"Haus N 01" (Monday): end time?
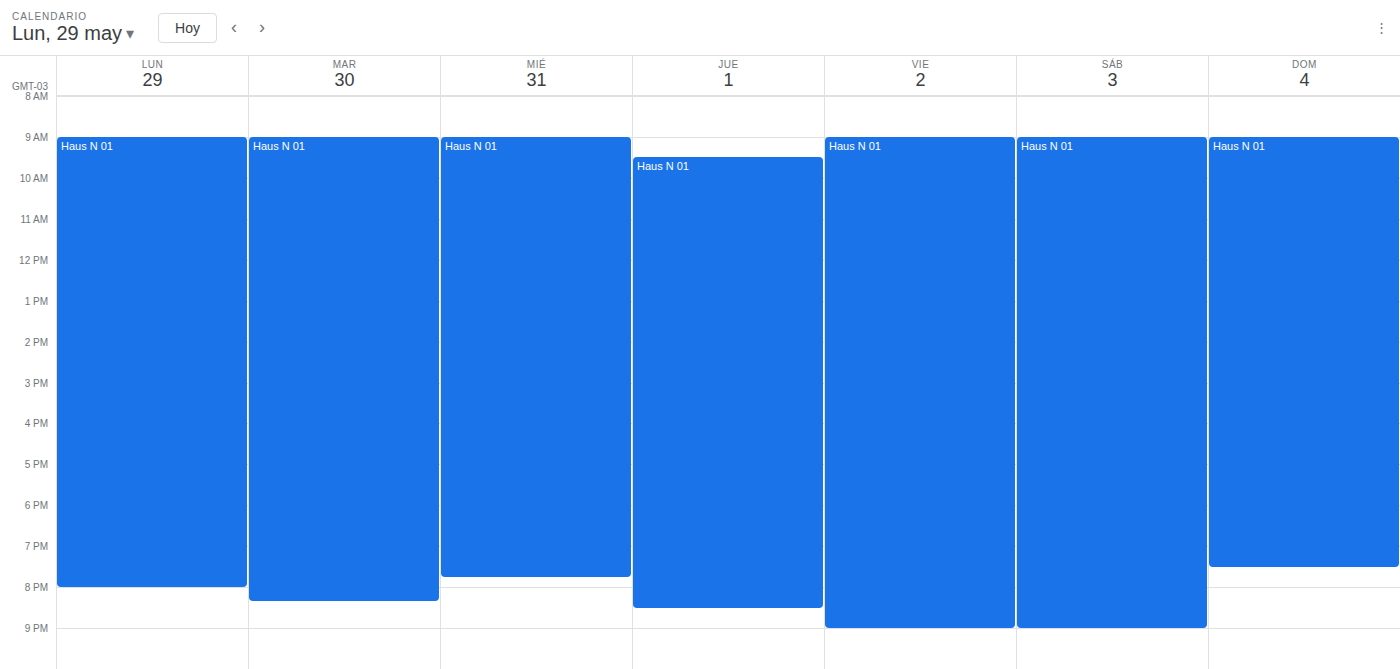
8:00 PM